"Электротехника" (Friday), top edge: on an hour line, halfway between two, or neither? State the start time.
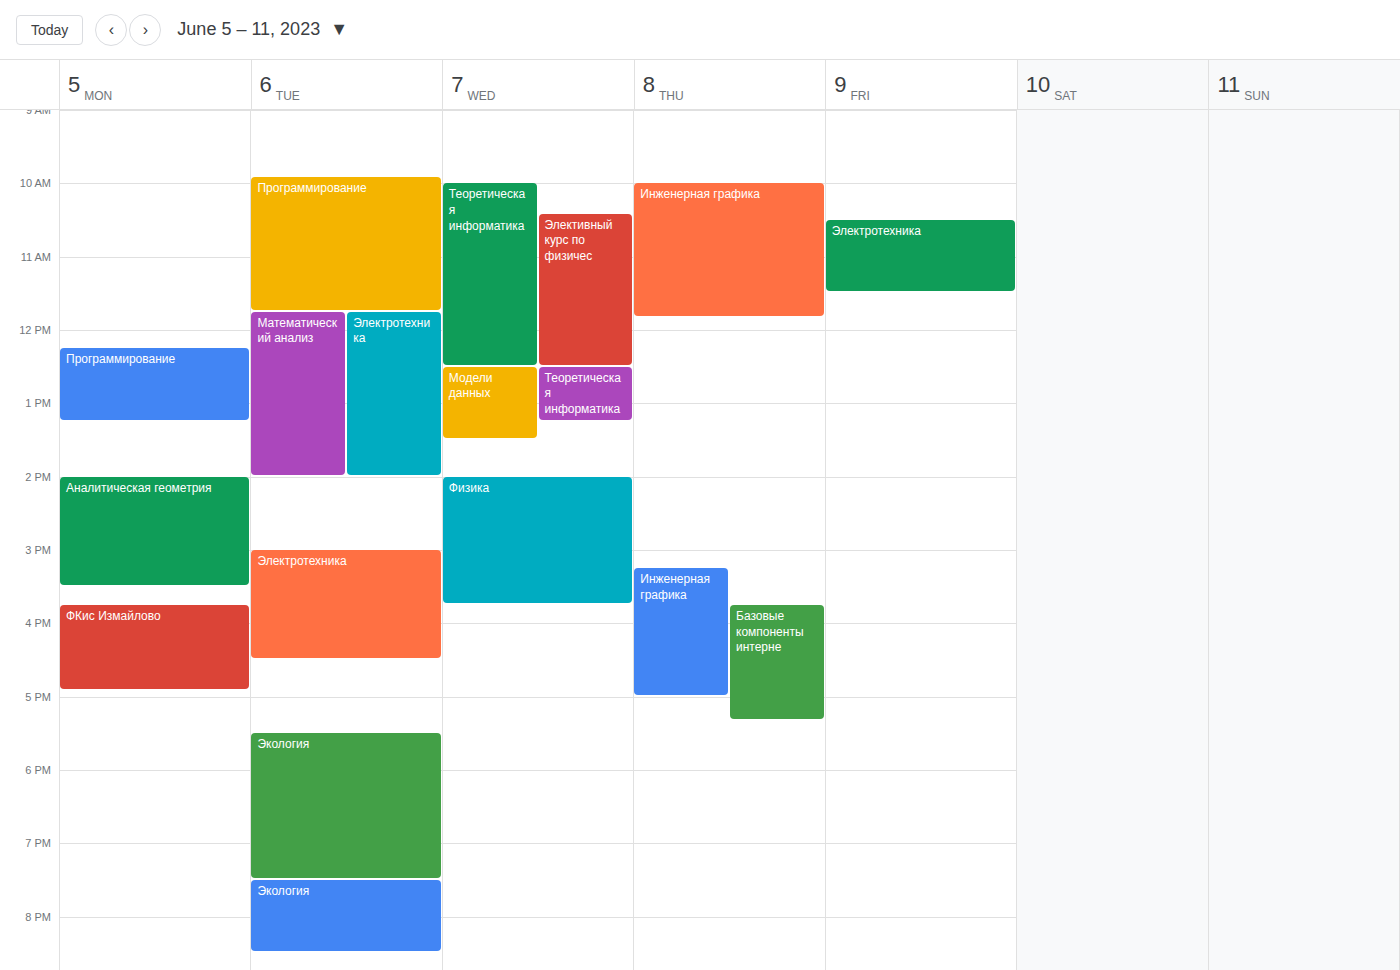
10:30 -- halfway between the 10:00 and 11:00 lines.